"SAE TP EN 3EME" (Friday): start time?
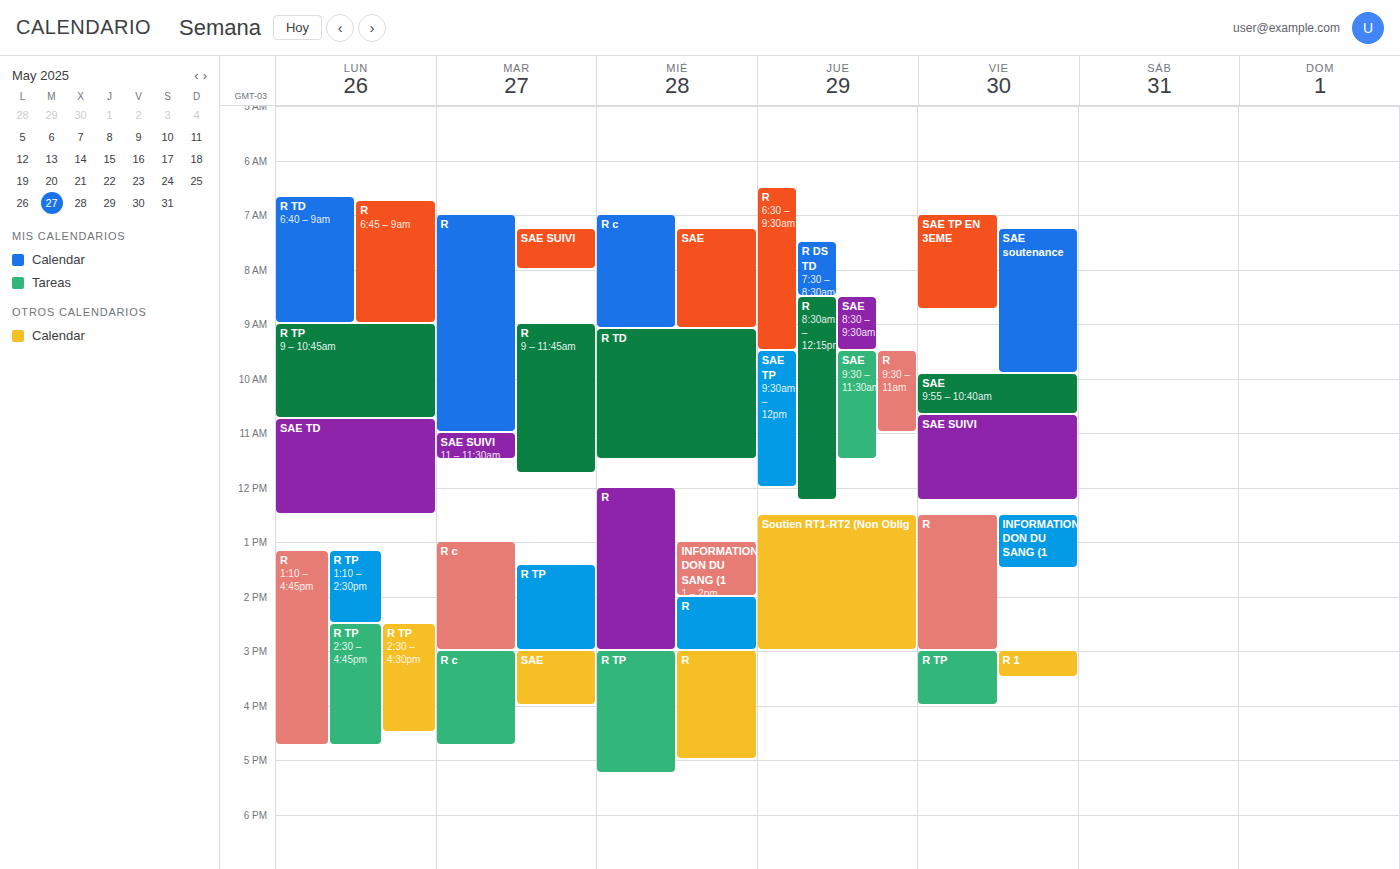
7:00 AM